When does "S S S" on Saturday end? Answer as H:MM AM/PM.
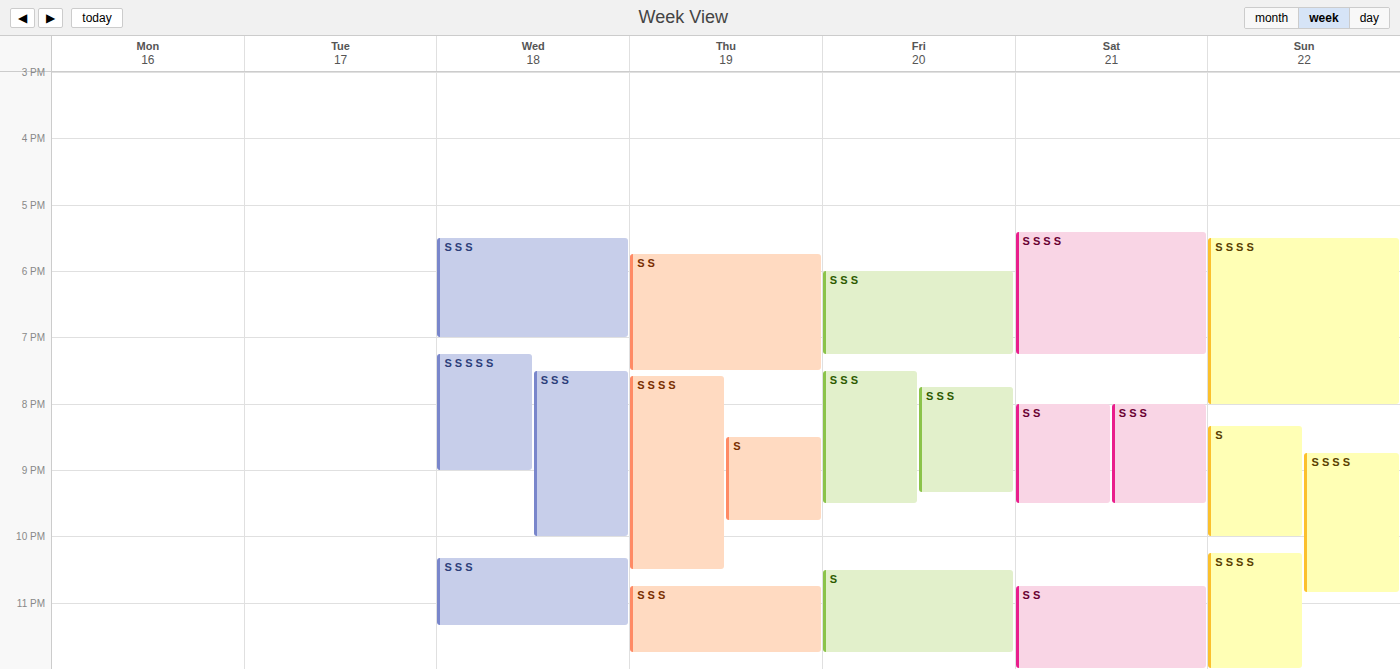
9:30 PM